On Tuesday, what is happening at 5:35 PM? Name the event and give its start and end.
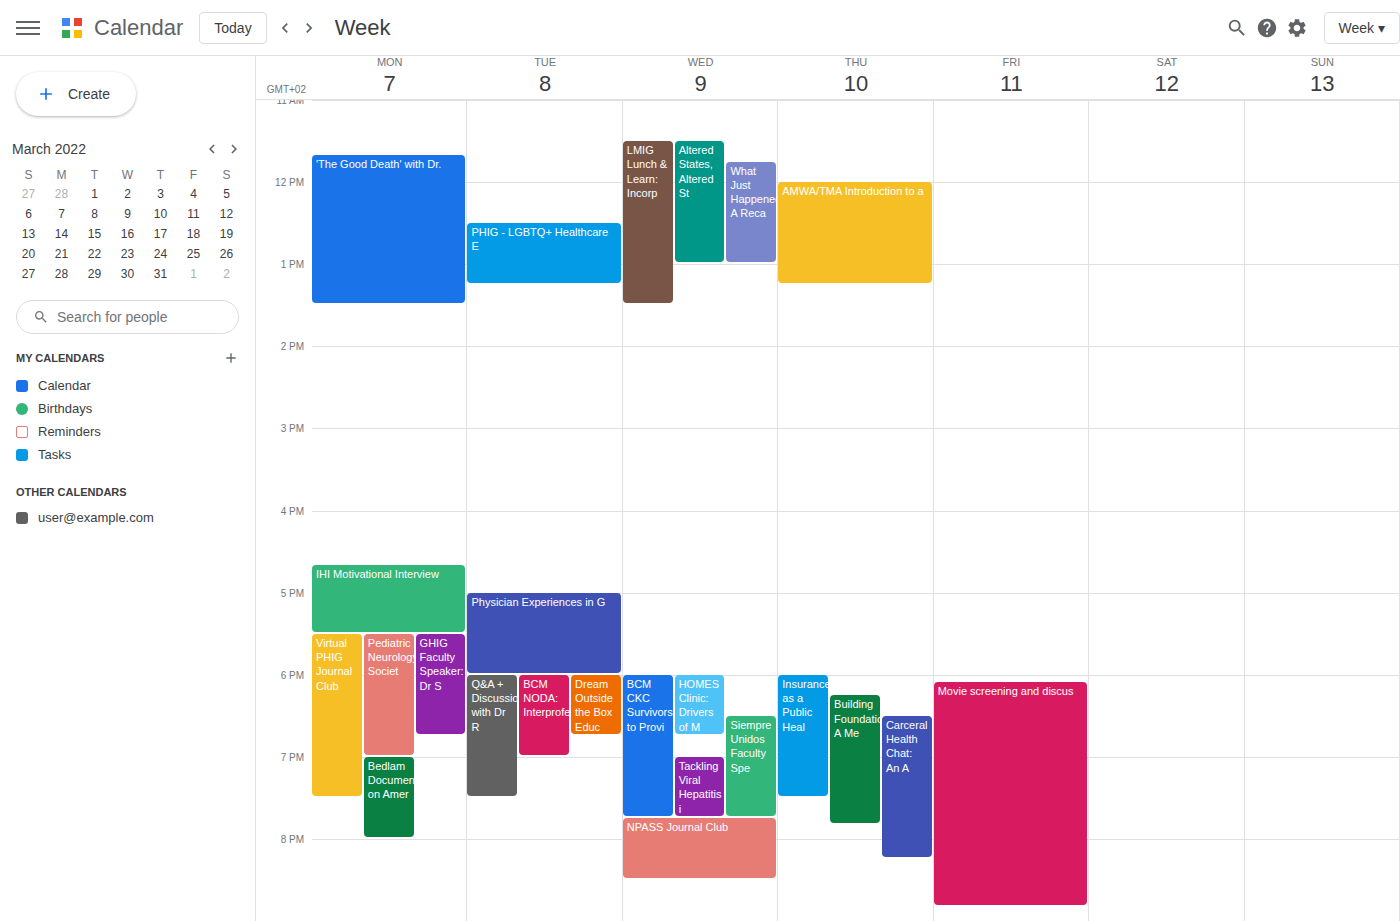
"Physician Experiences in G", 5:00 PM to 6:00 PM